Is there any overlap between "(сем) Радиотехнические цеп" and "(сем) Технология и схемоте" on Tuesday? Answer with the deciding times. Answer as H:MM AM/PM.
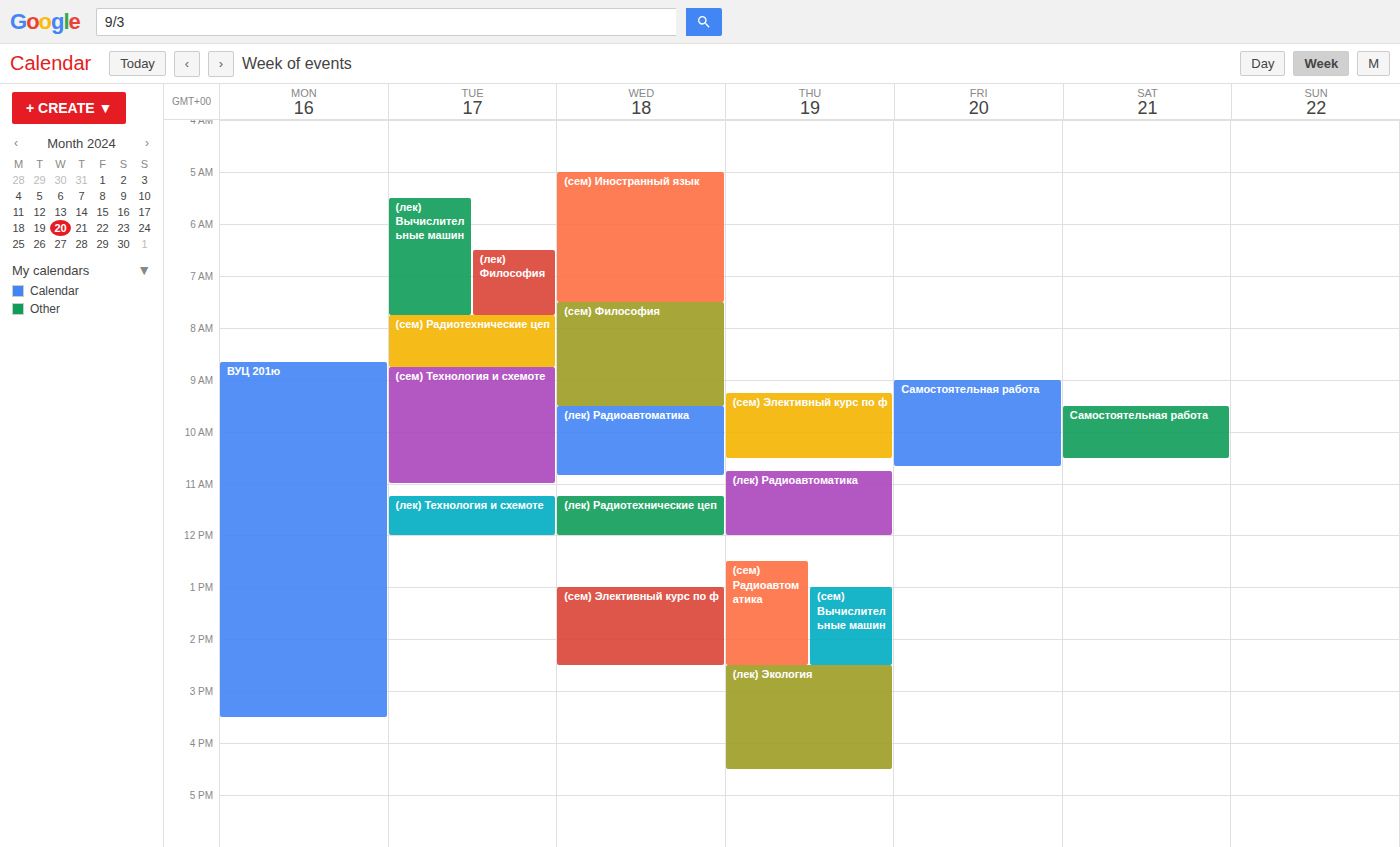
"(сем) Радиотехнические цеп" ends at 8:45 AM, exactly when "(сем) Технология и схемоте" starts -- they touch but do not overlap.